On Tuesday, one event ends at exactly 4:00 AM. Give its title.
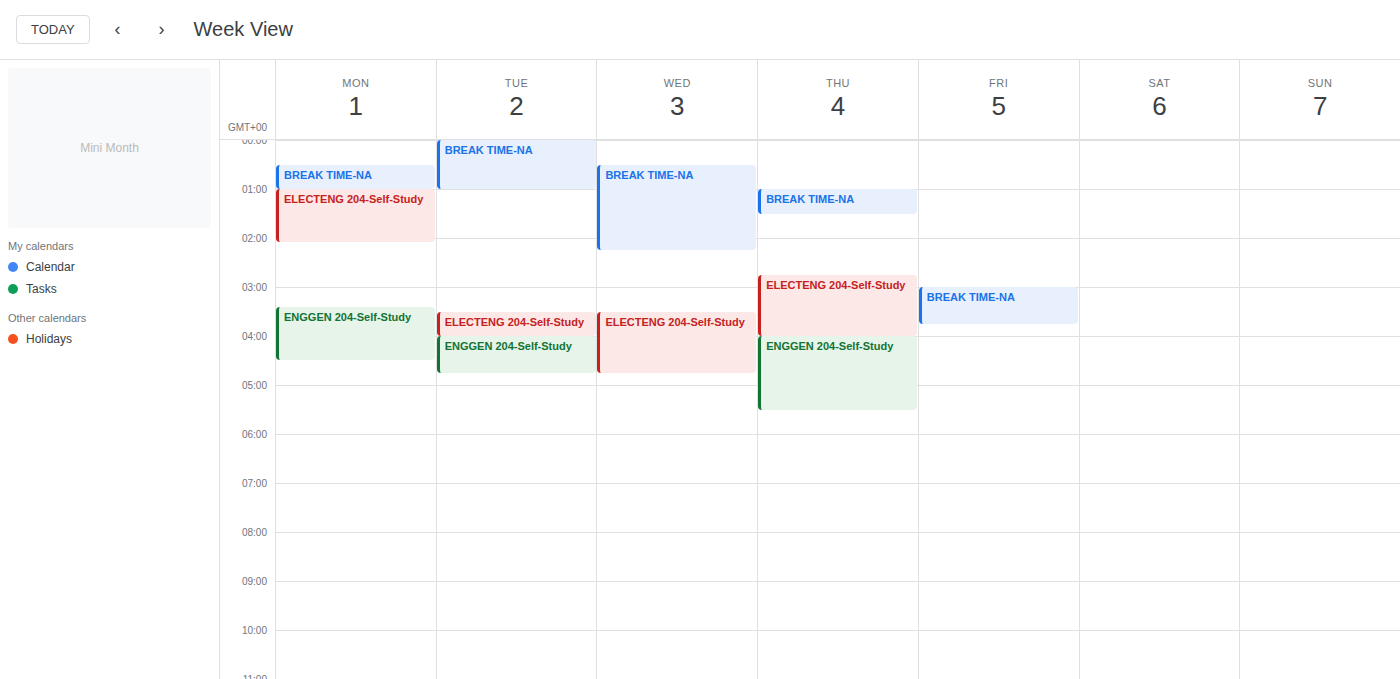
"ELECTENG 204-Self-Study"